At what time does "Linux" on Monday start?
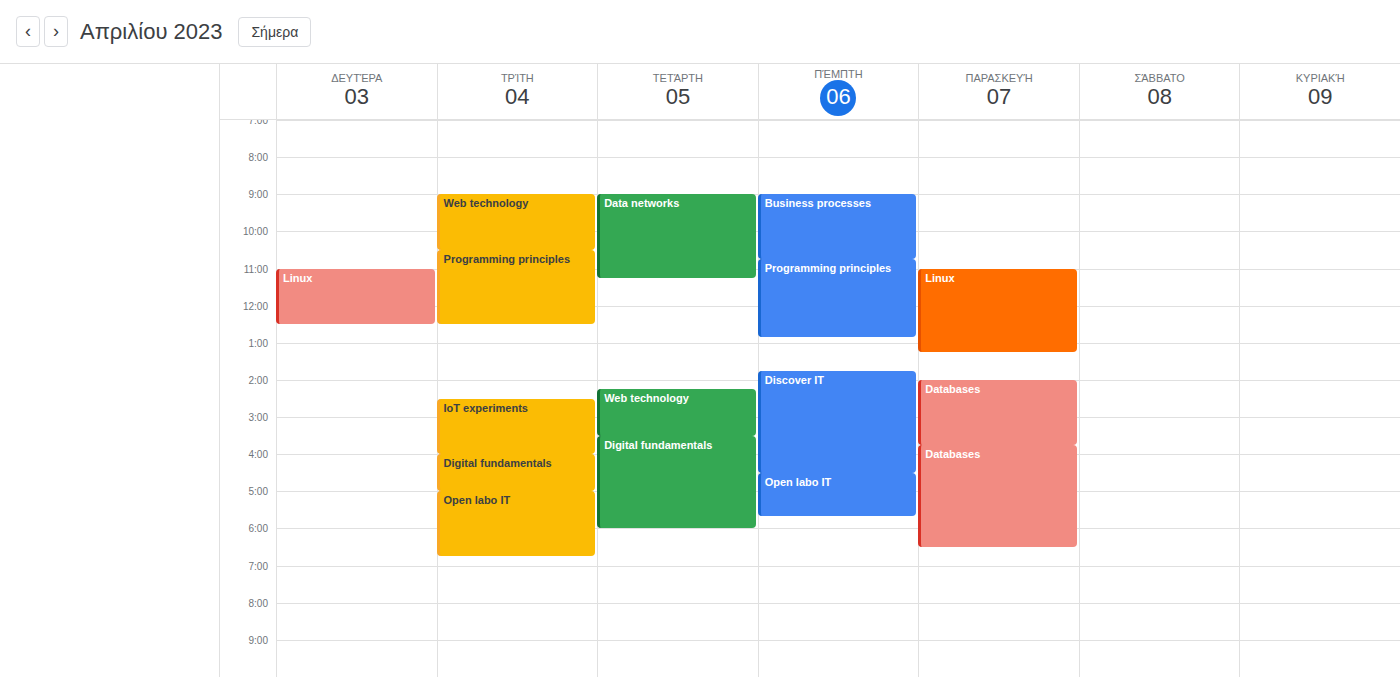
11:00 AM